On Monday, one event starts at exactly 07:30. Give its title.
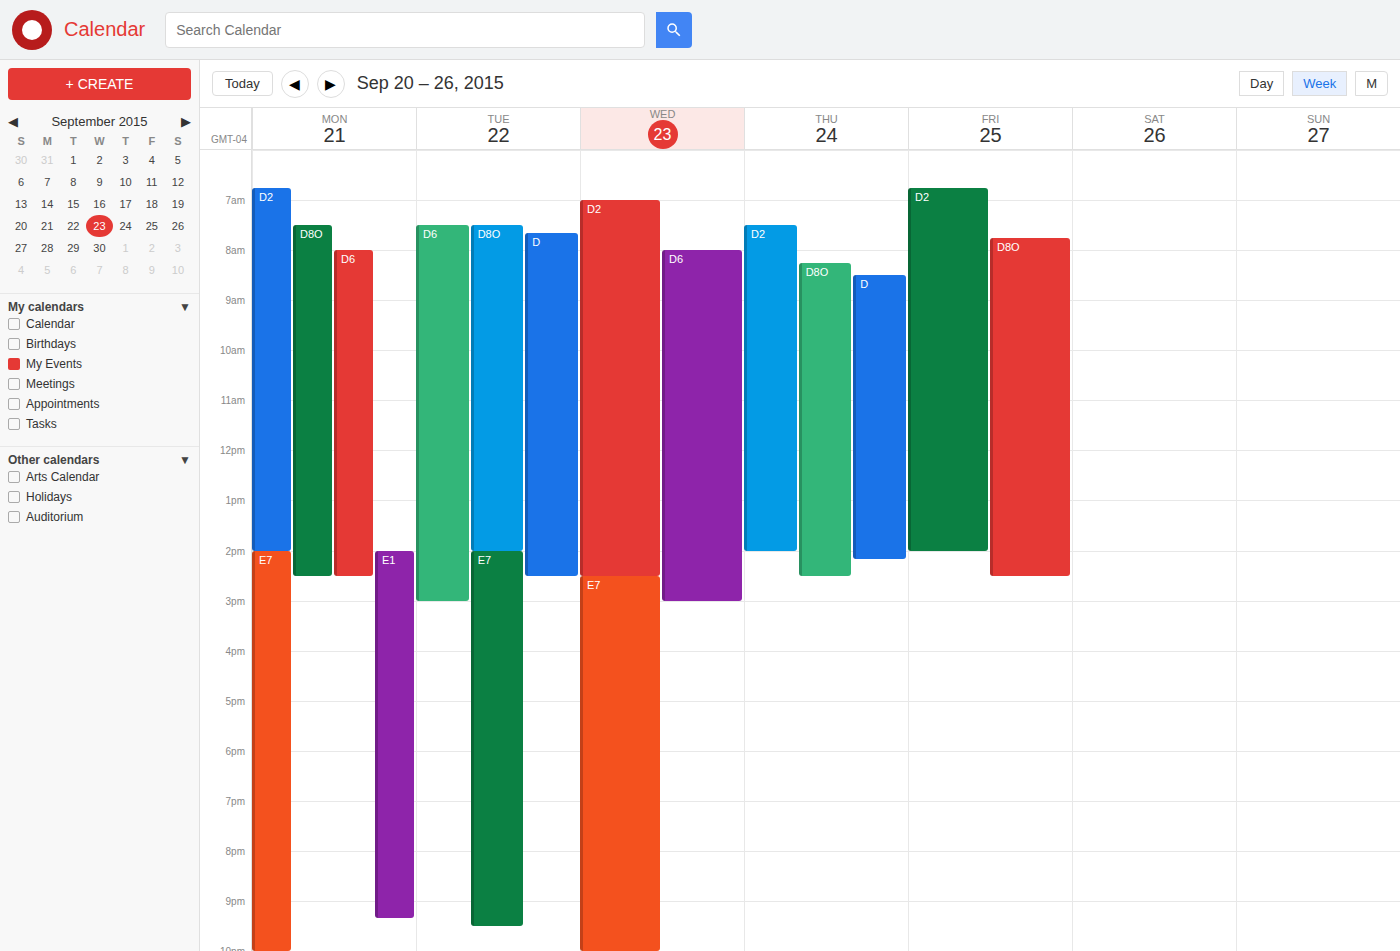
"D8O"